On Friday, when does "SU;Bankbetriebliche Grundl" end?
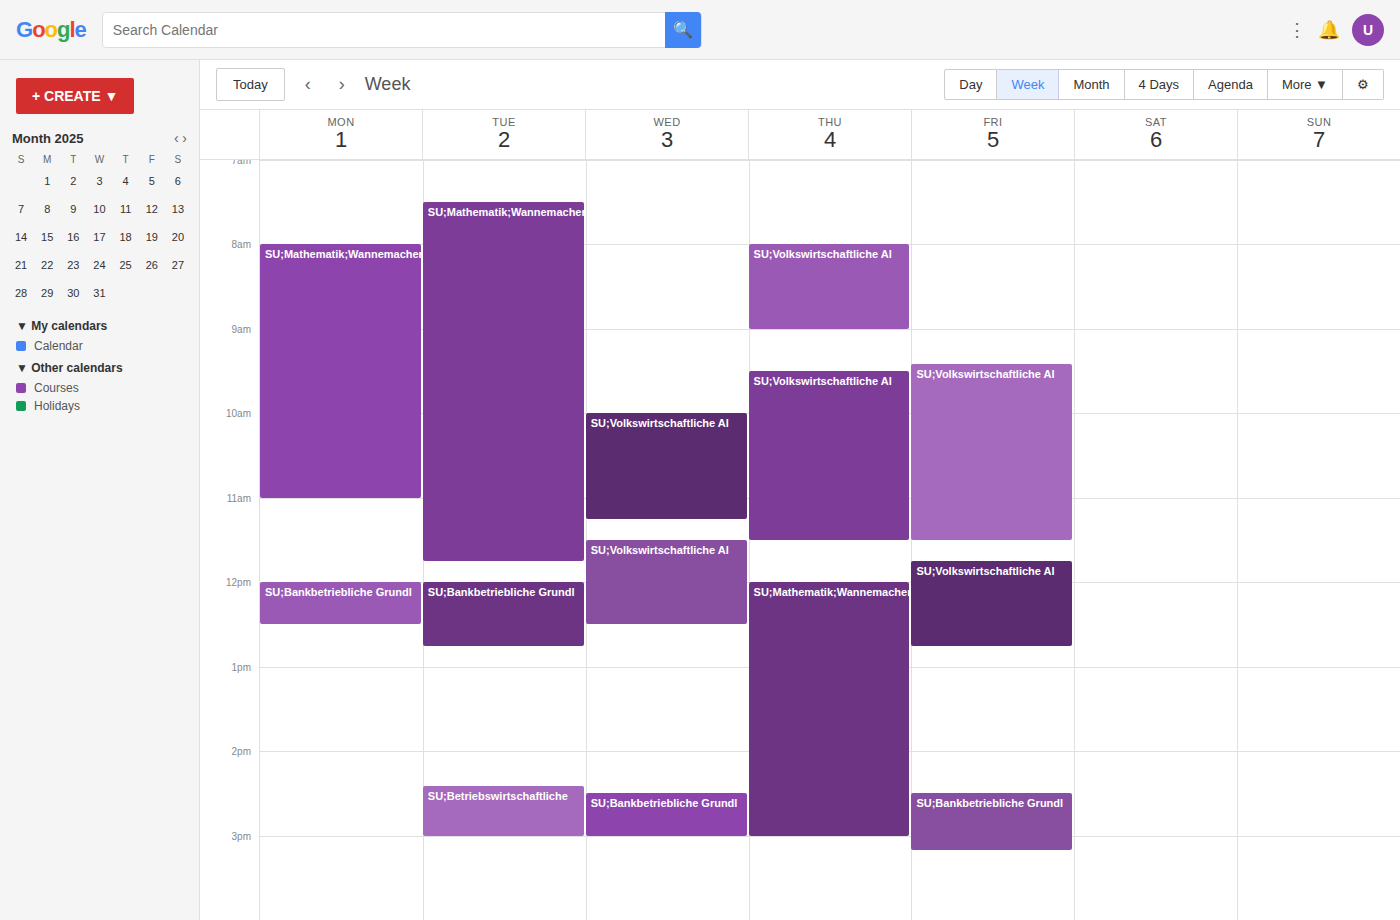
3:10 PM